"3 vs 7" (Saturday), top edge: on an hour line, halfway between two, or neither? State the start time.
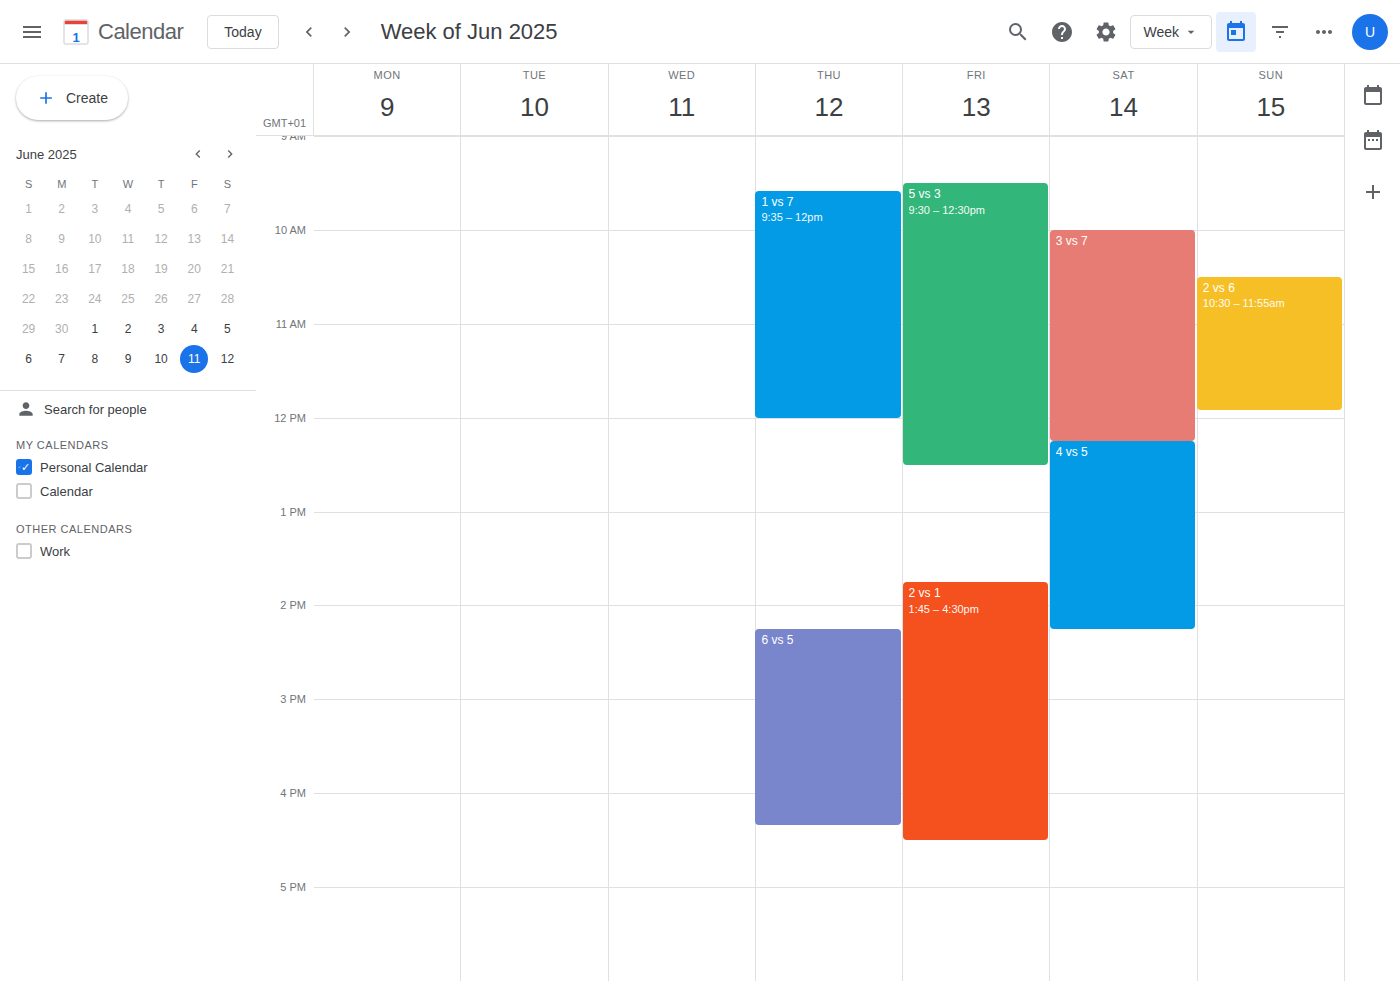
10:00 -- exactly on the 10:00 line.